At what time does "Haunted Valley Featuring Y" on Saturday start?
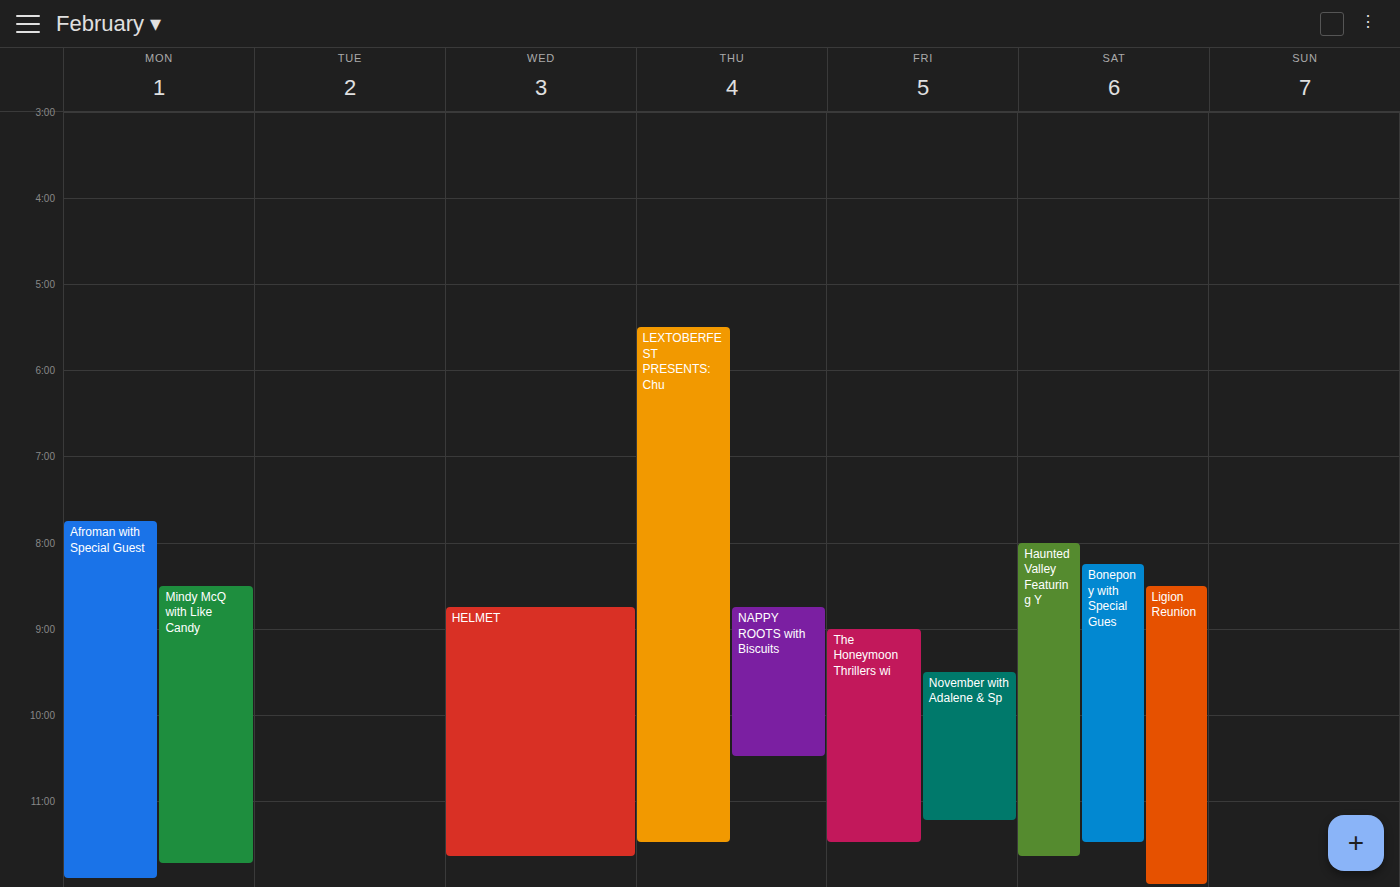
8:00 PM